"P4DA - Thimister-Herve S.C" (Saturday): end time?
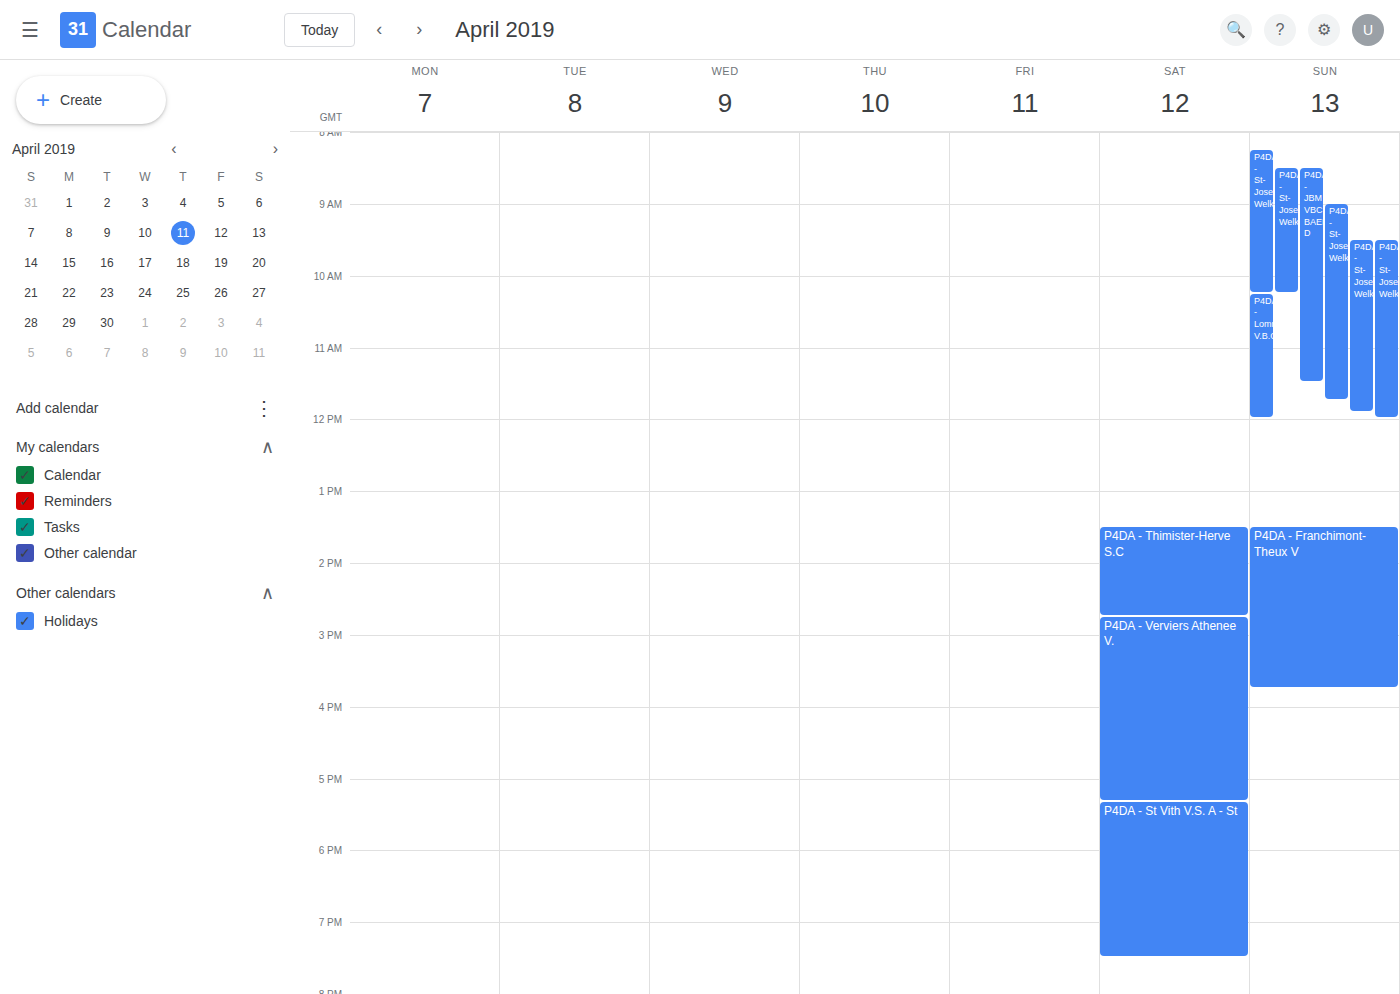
2:45 PM